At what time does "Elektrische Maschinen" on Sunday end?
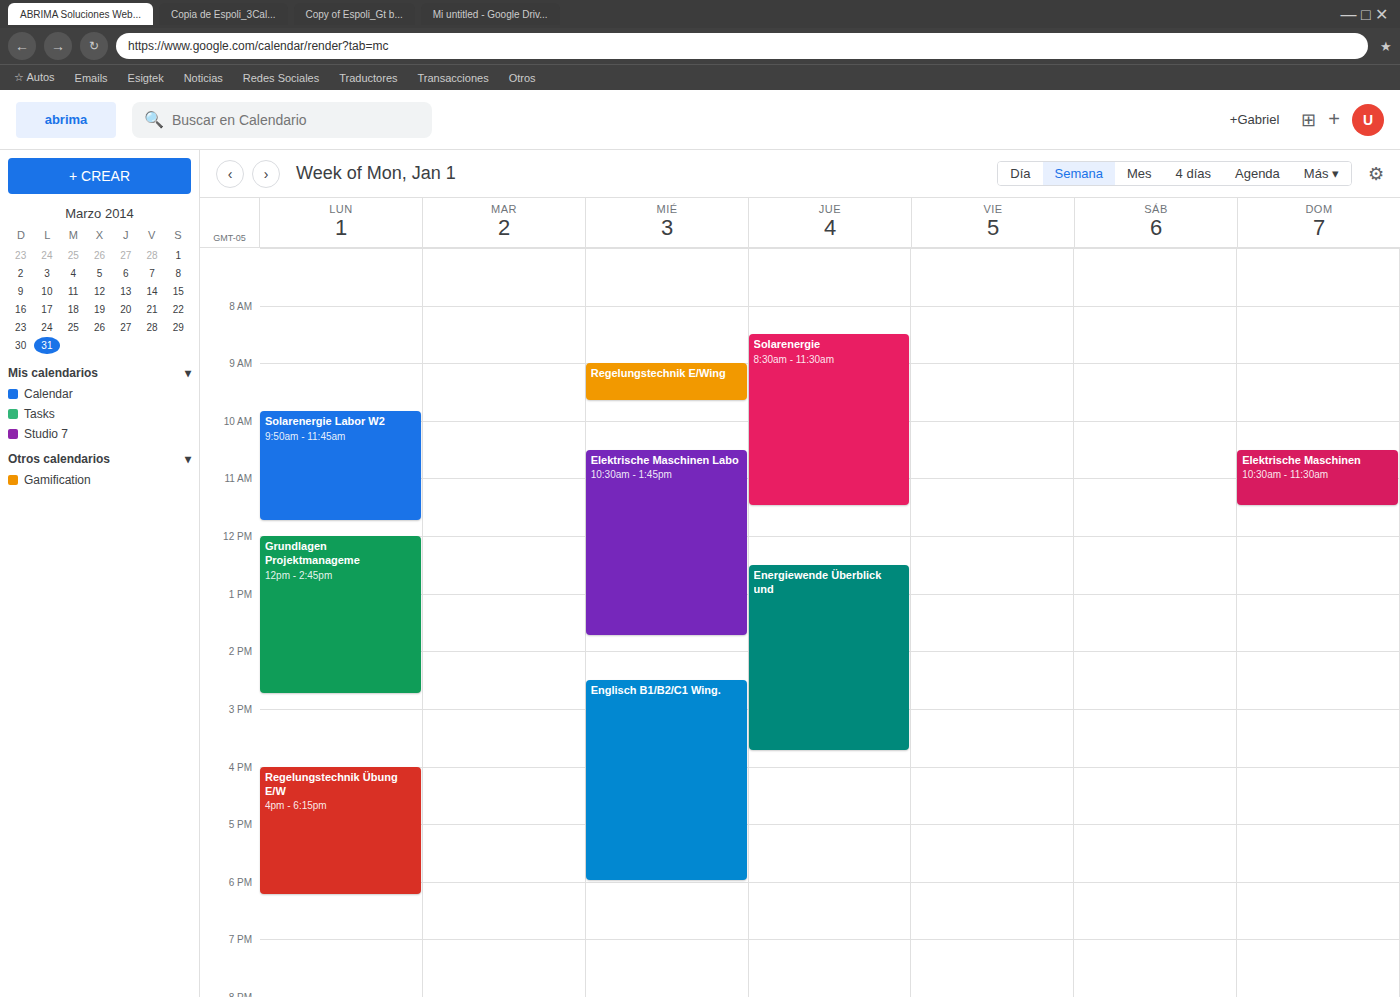
11:30 AM